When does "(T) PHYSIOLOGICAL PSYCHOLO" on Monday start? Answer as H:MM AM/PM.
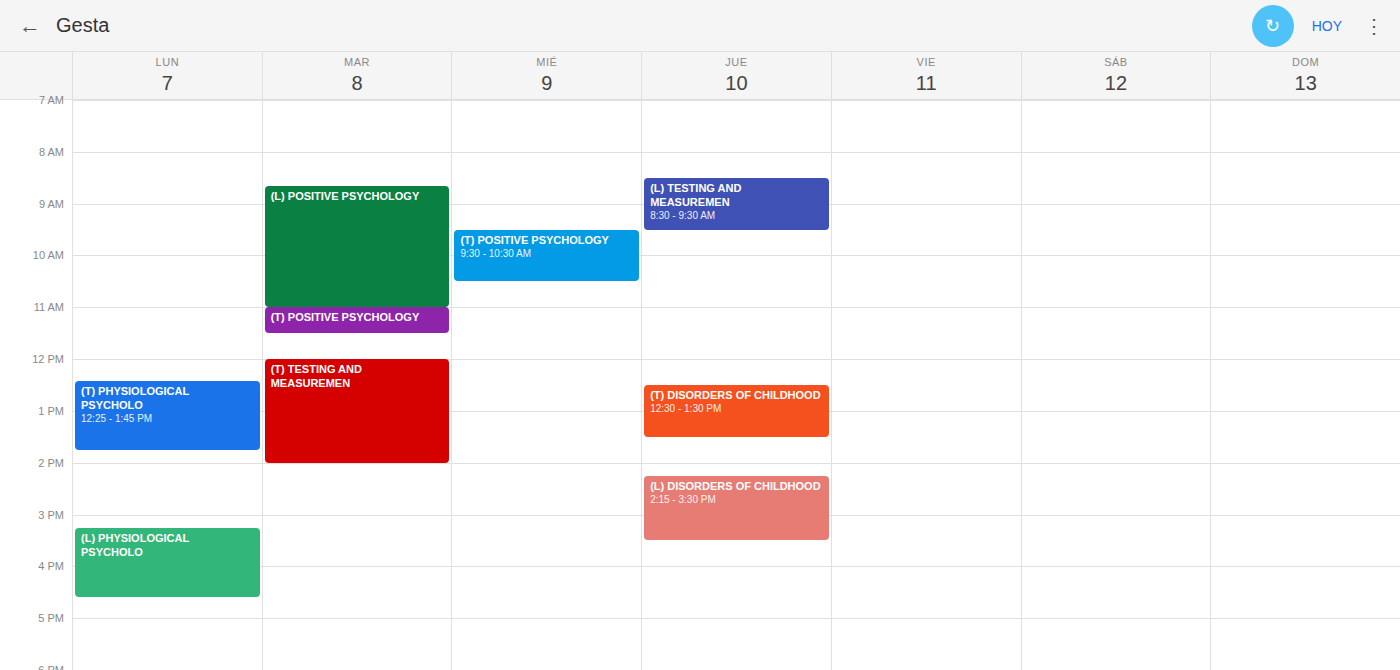
12:25 PM